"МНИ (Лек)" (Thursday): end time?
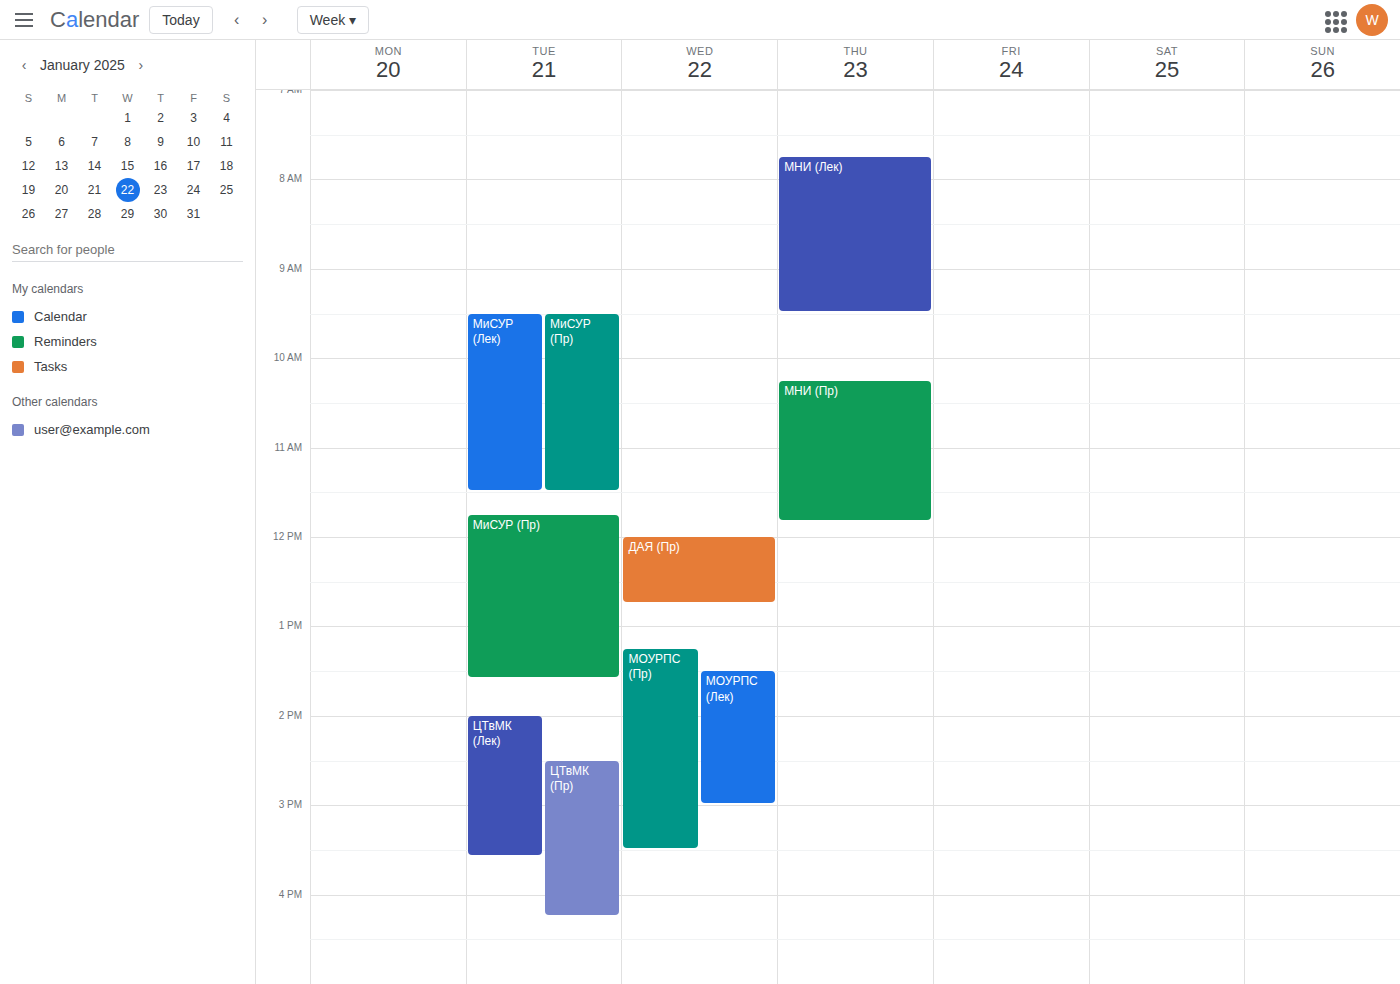
9:30 AM